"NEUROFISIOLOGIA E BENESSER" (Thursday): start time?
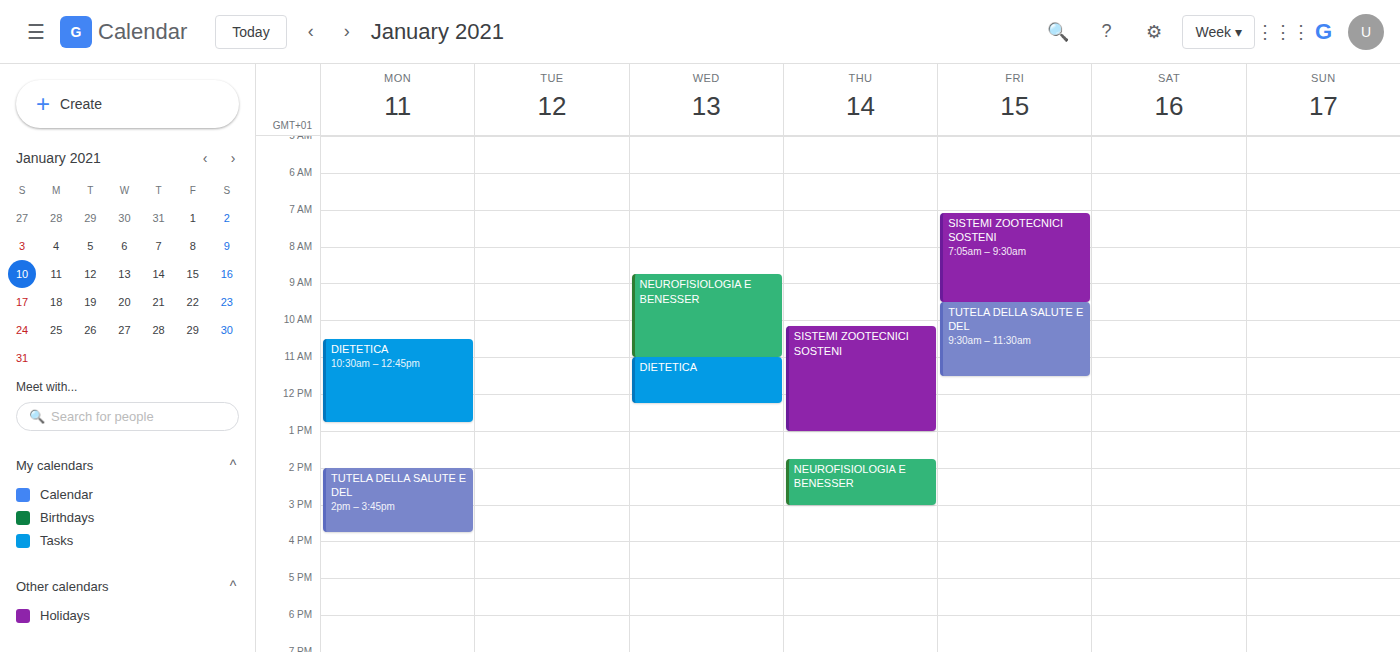
1:45 PM